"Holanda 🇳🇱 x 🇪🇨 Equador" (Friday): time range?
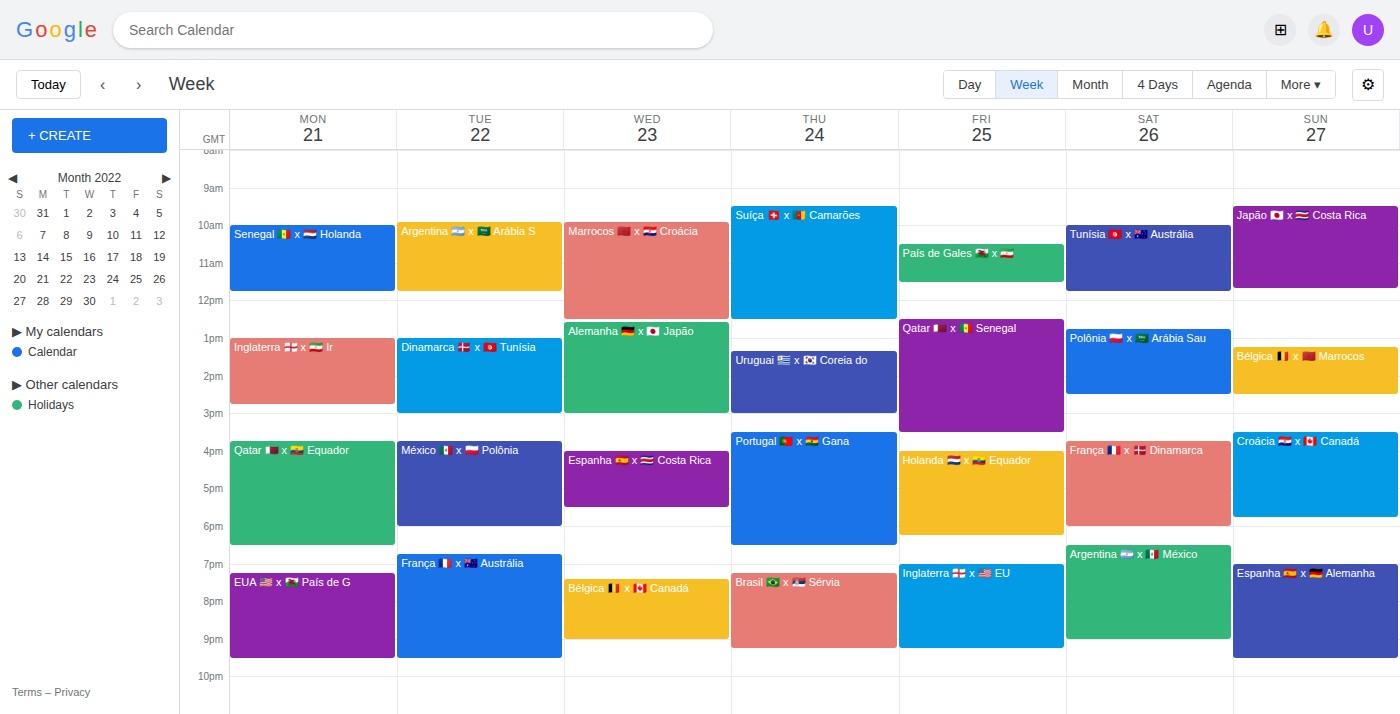
4:00 PM to 6:15 PM